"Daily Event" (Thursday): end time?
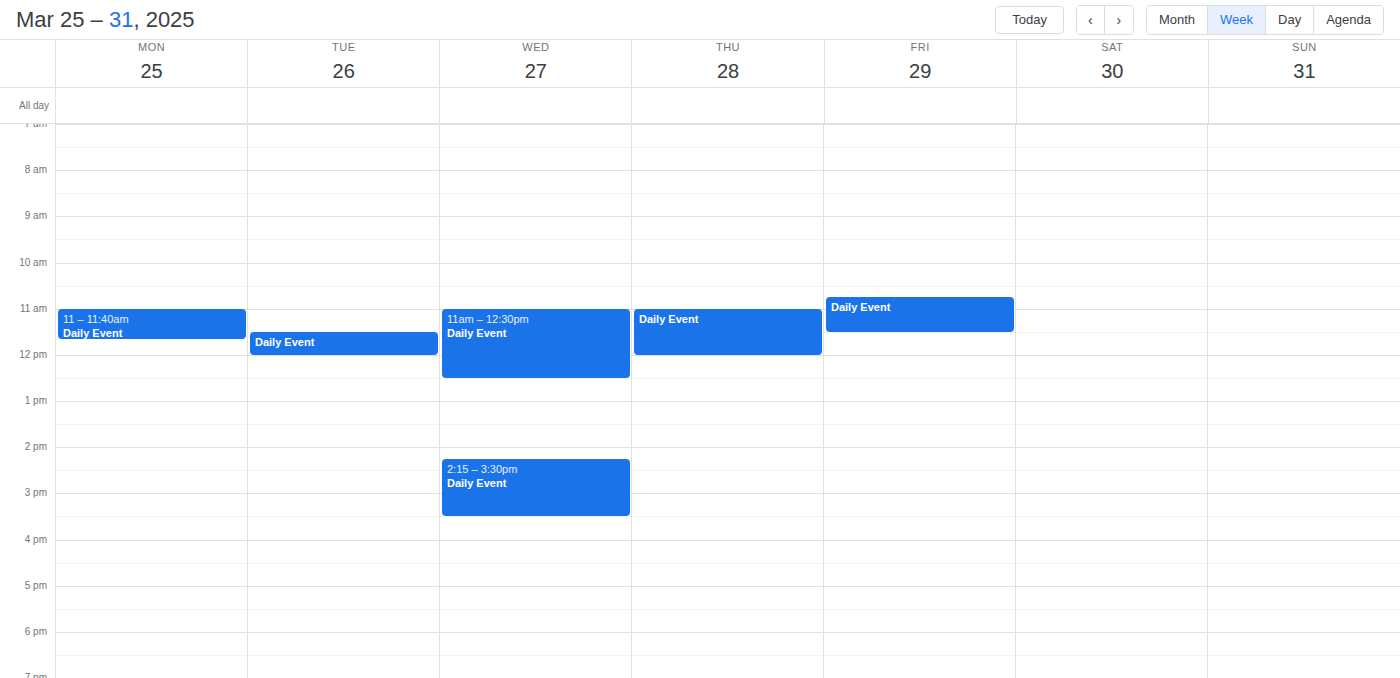
12:00 PM